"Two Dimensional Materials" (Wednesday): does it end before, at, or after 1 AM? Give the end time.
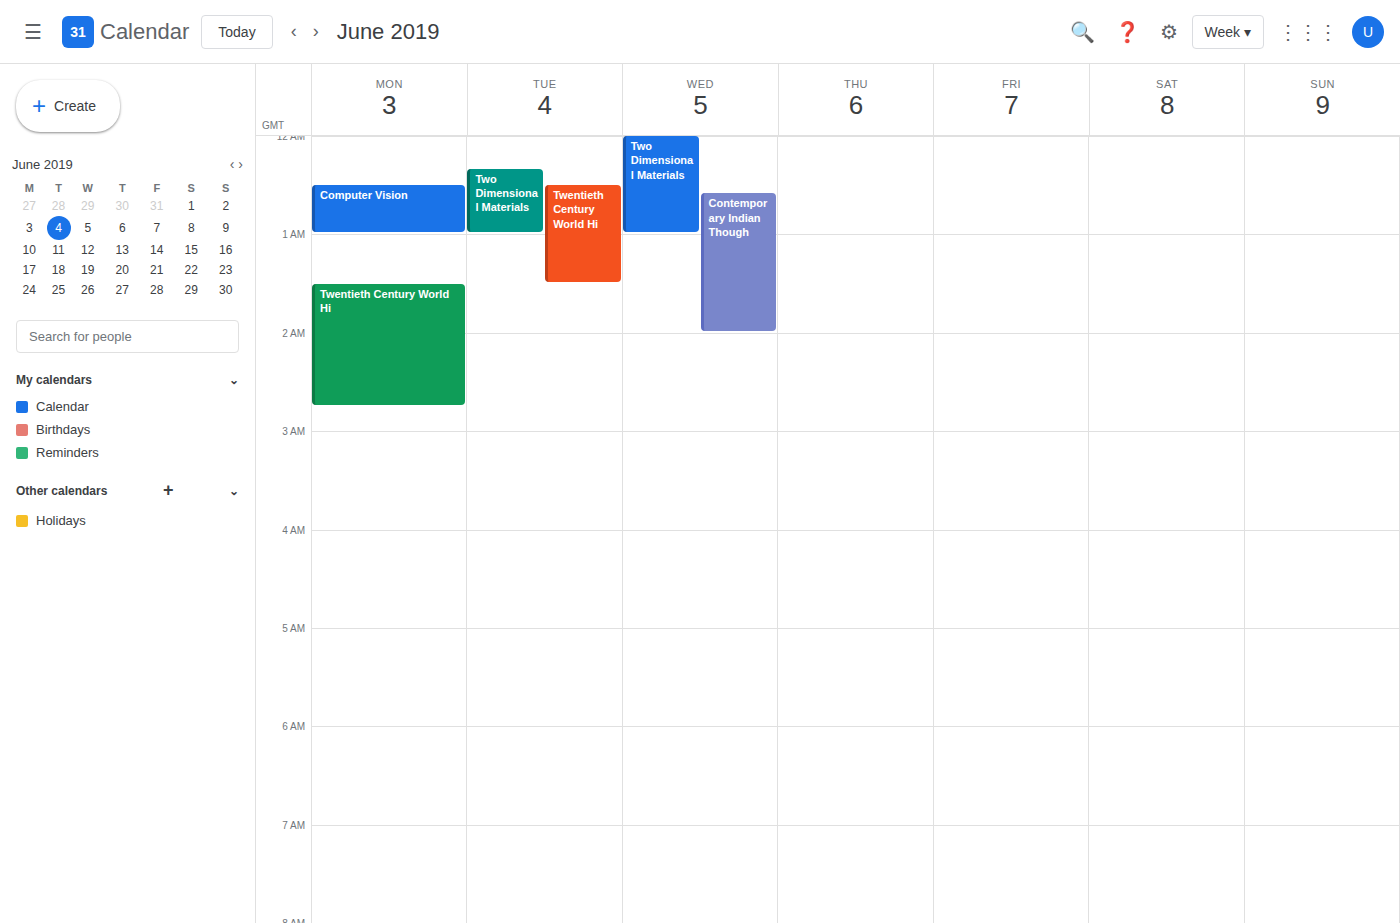
1:00 AM -- exactly at 1 AM, on the 1 AM line.